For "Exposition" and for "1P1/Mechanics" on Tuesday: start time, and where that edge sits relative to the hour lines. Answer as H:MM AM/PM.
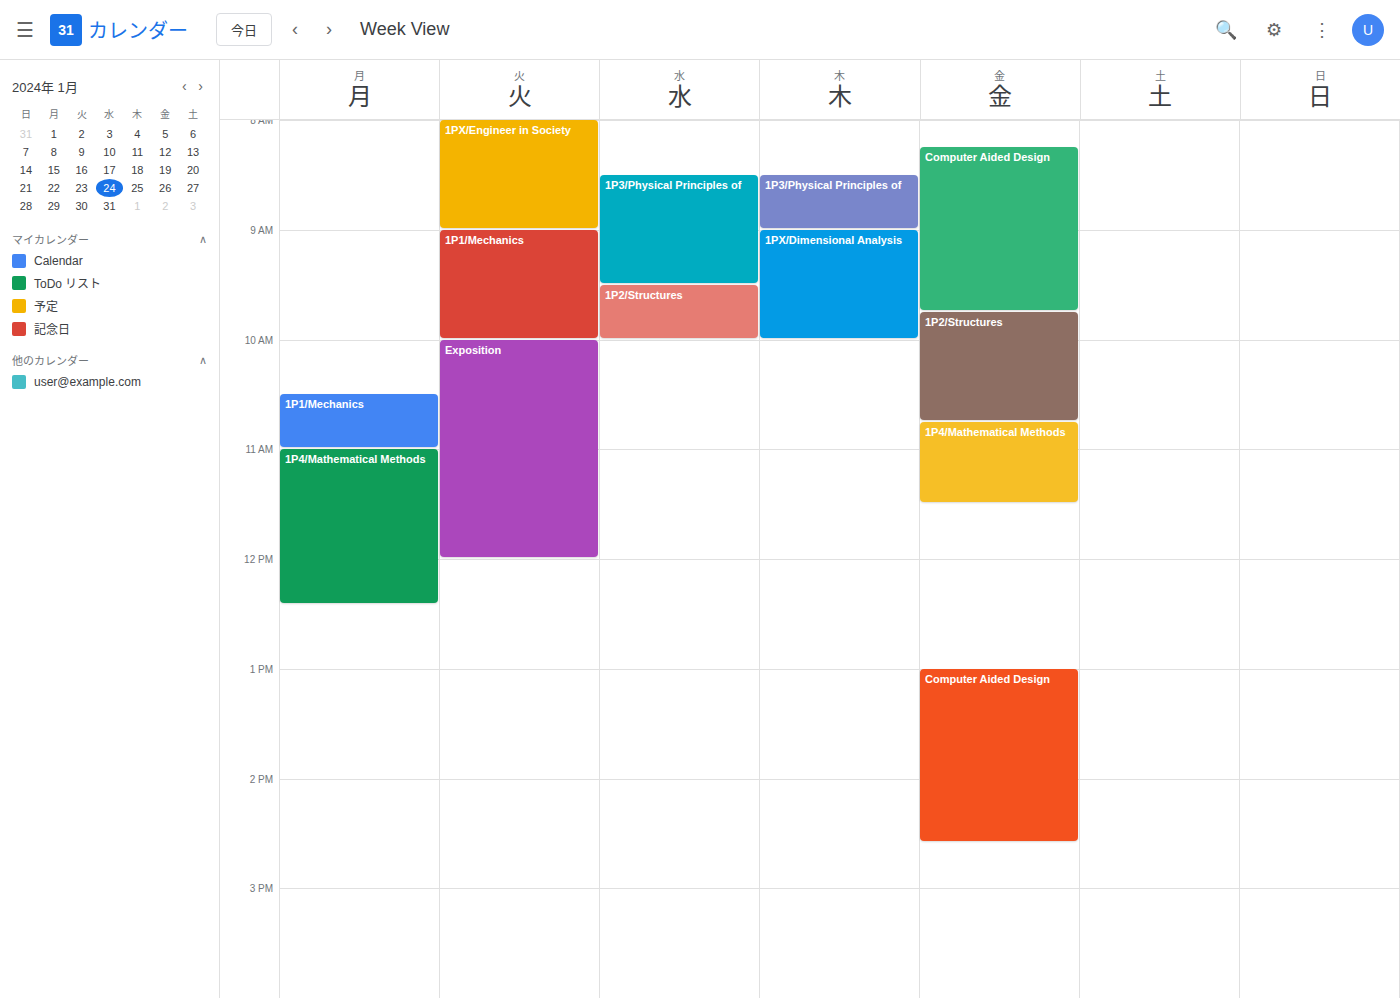
"Exposition": 10:00 AM, exactly on the 10 AM line. "1P1/Mechanics": 9:00 AM, exactly on the 9 AM line.